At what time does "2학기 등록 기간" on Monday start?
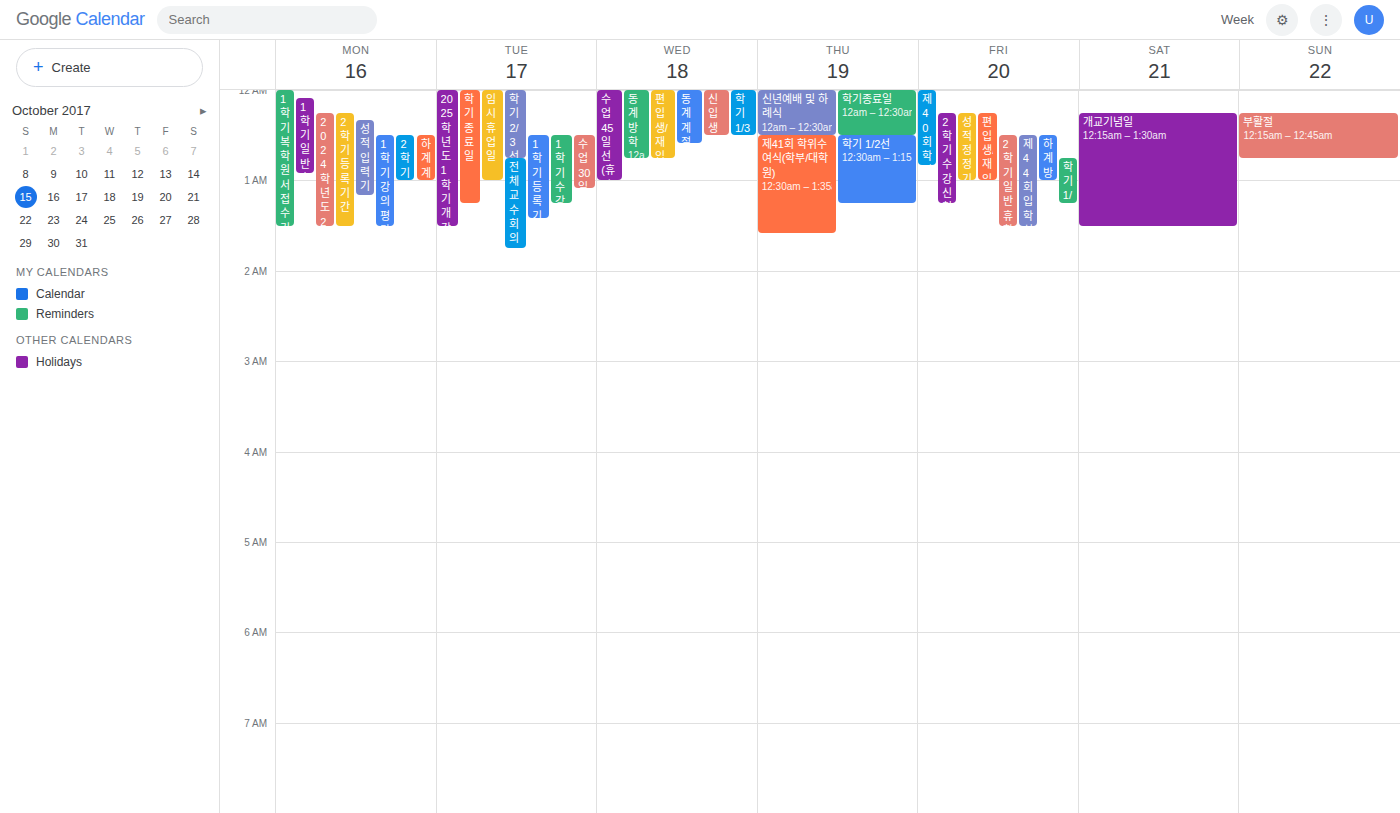
12:15 AM